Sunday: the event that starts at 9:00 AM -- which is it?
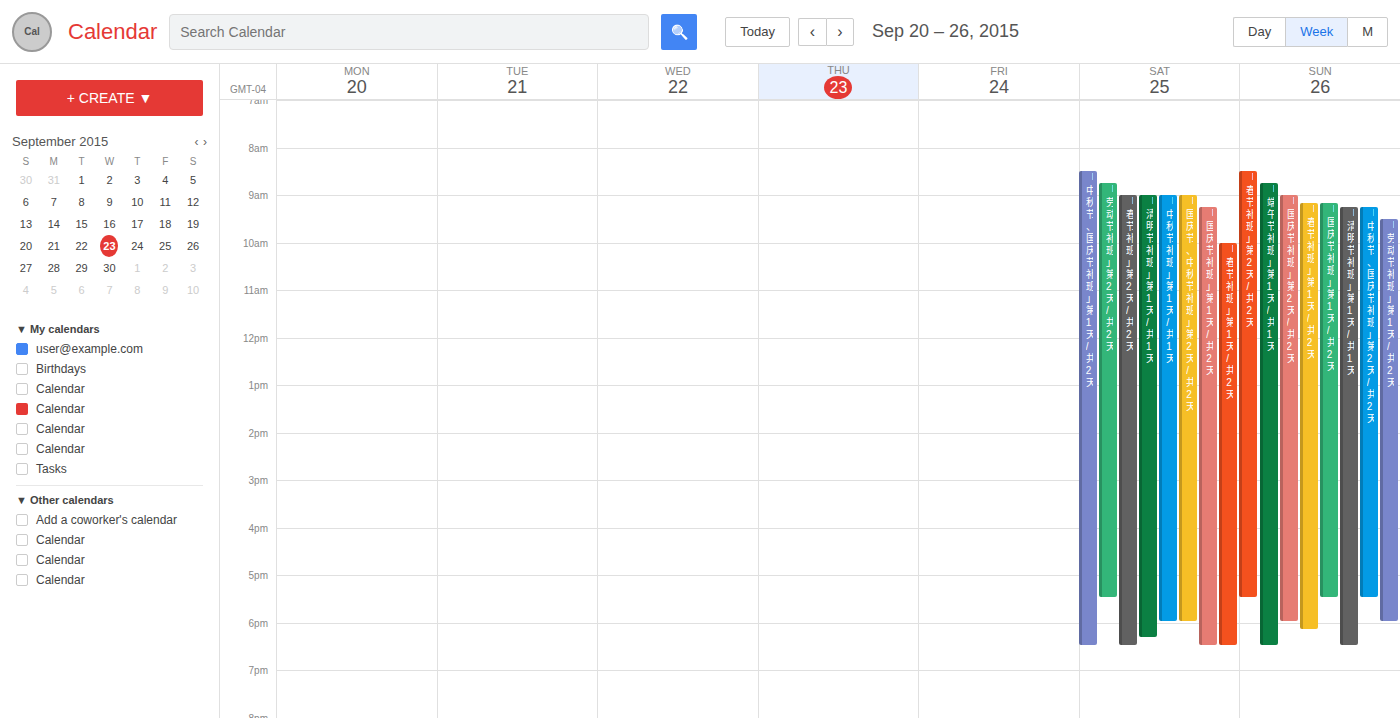
"「国庆节 补班」 第2天/共2天"